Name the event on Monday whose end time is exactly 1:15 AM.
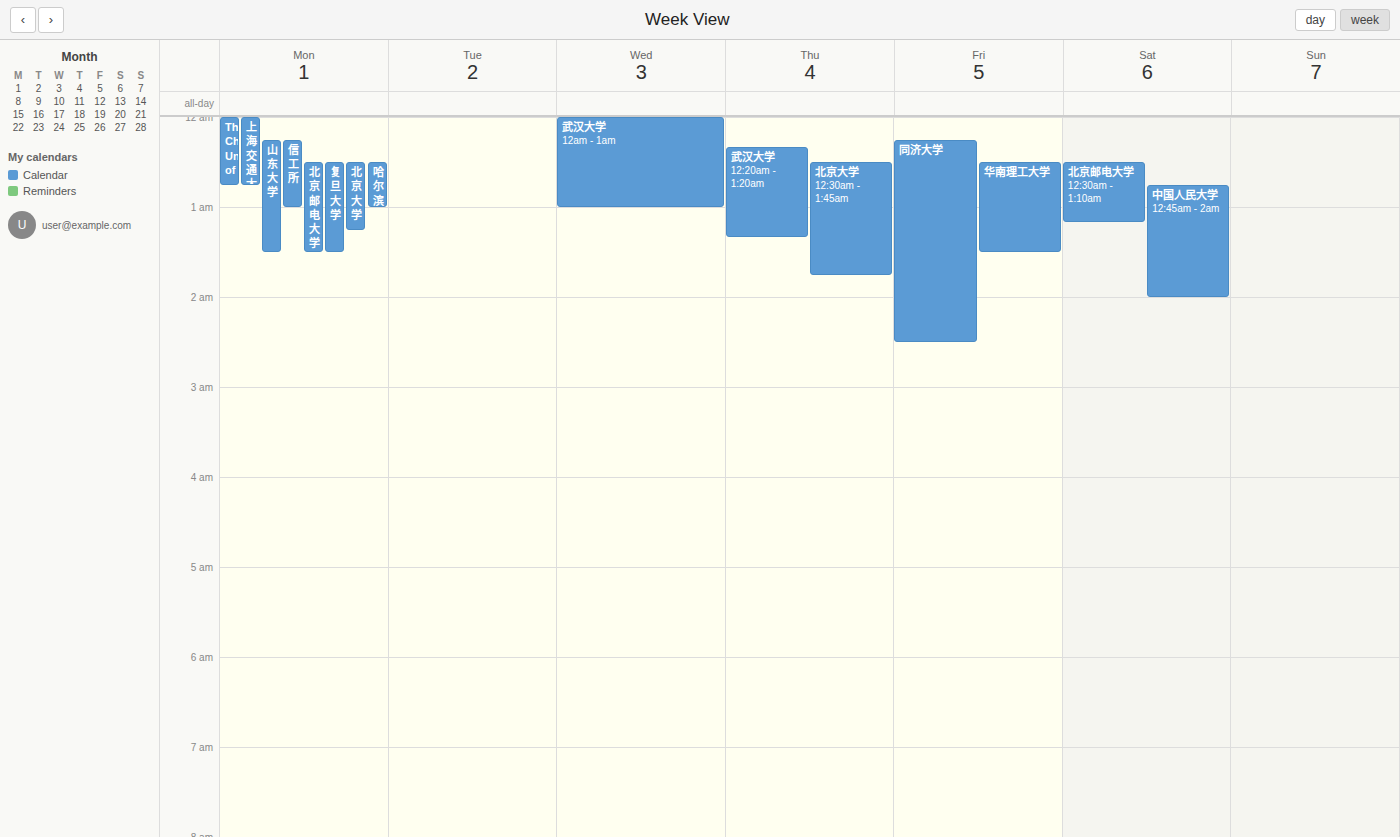
"北京大学"